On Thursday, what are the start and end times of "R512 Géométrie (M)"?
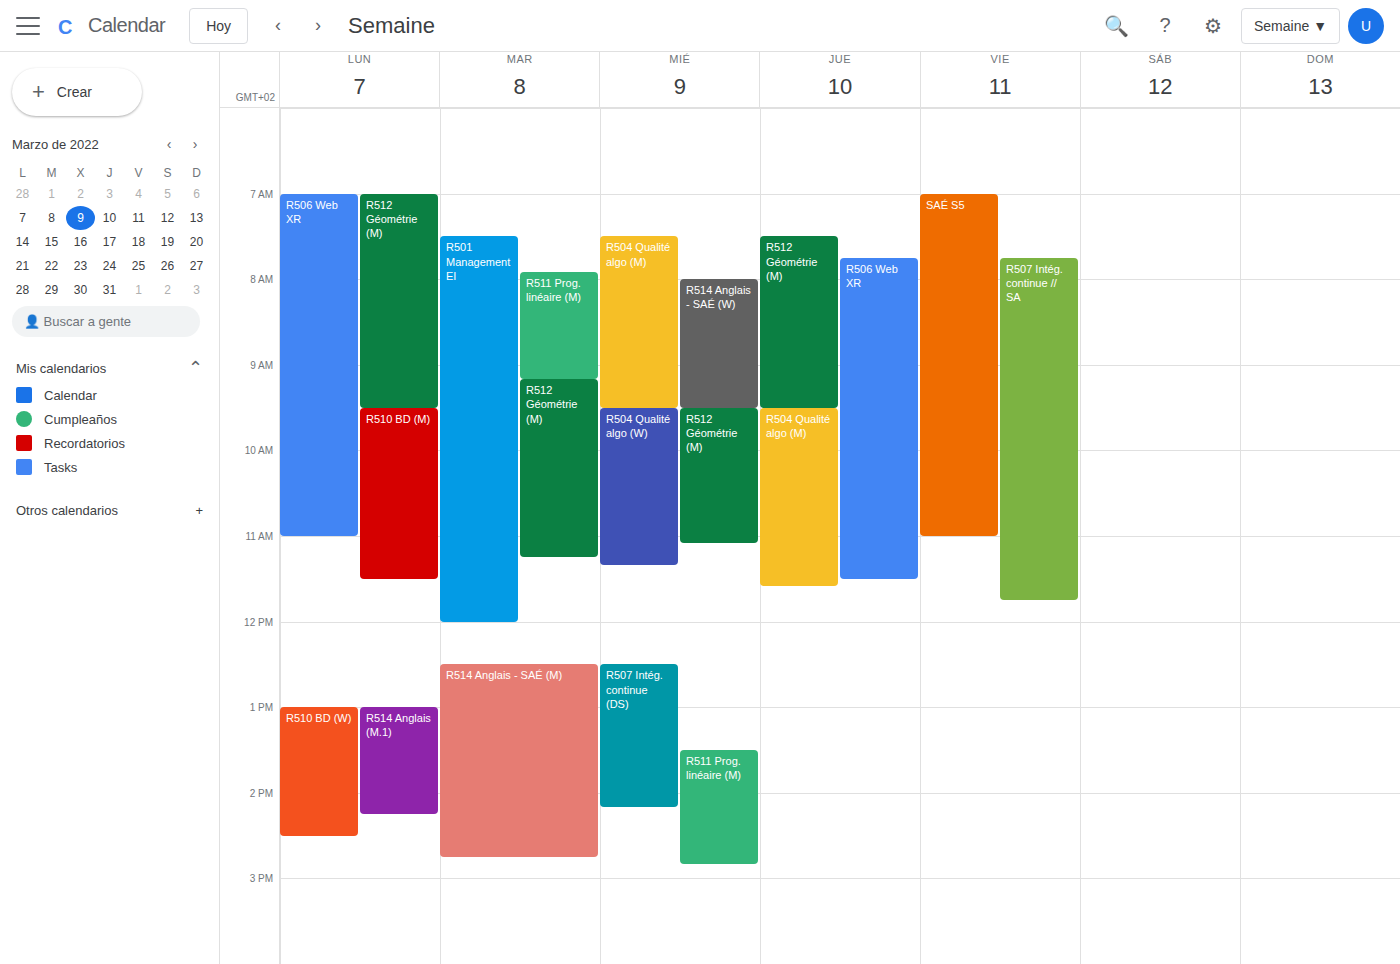
07:30 to 09:30